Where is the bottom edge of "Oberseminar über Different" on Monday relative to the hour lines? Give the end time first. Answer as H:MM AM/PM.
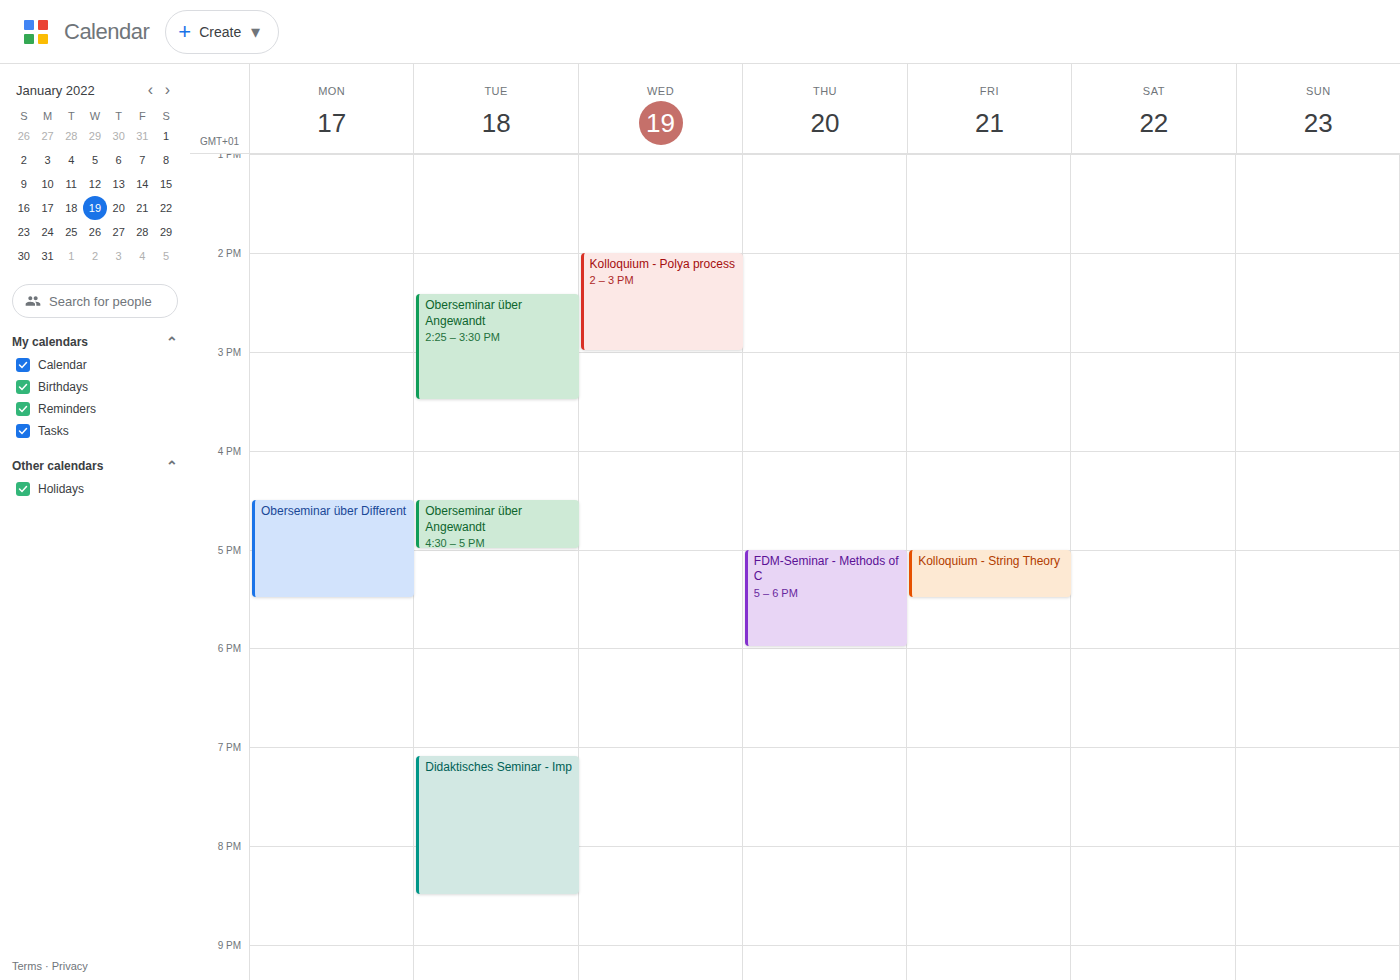
5:30 PM -- halfway between the 5 PM and 6 PM lines.